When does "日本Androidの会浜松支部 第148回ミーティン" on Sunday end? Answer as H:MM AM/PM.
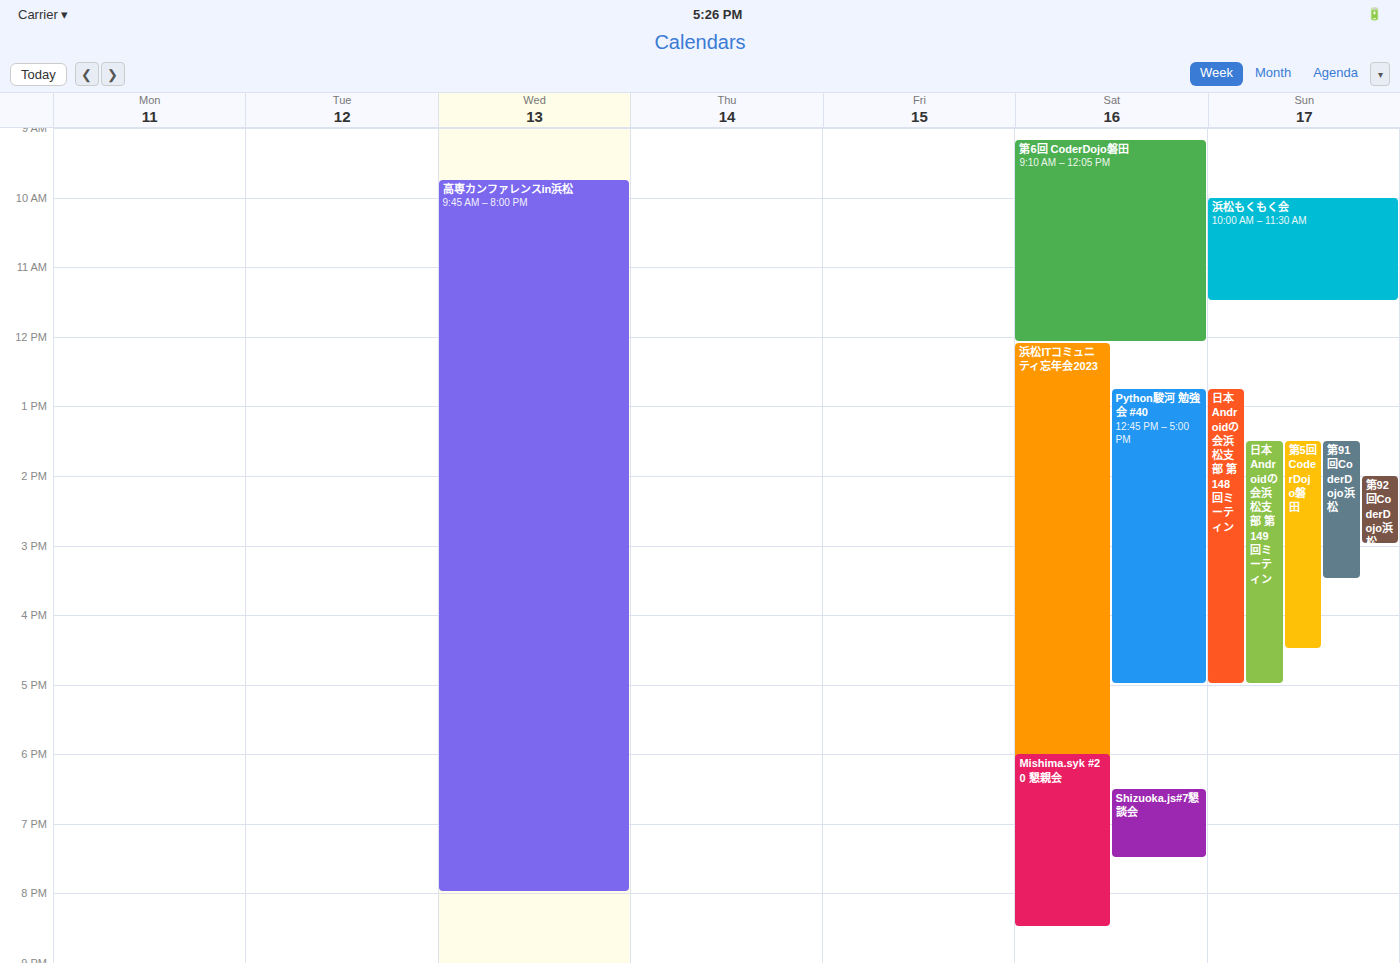
5:00 PM